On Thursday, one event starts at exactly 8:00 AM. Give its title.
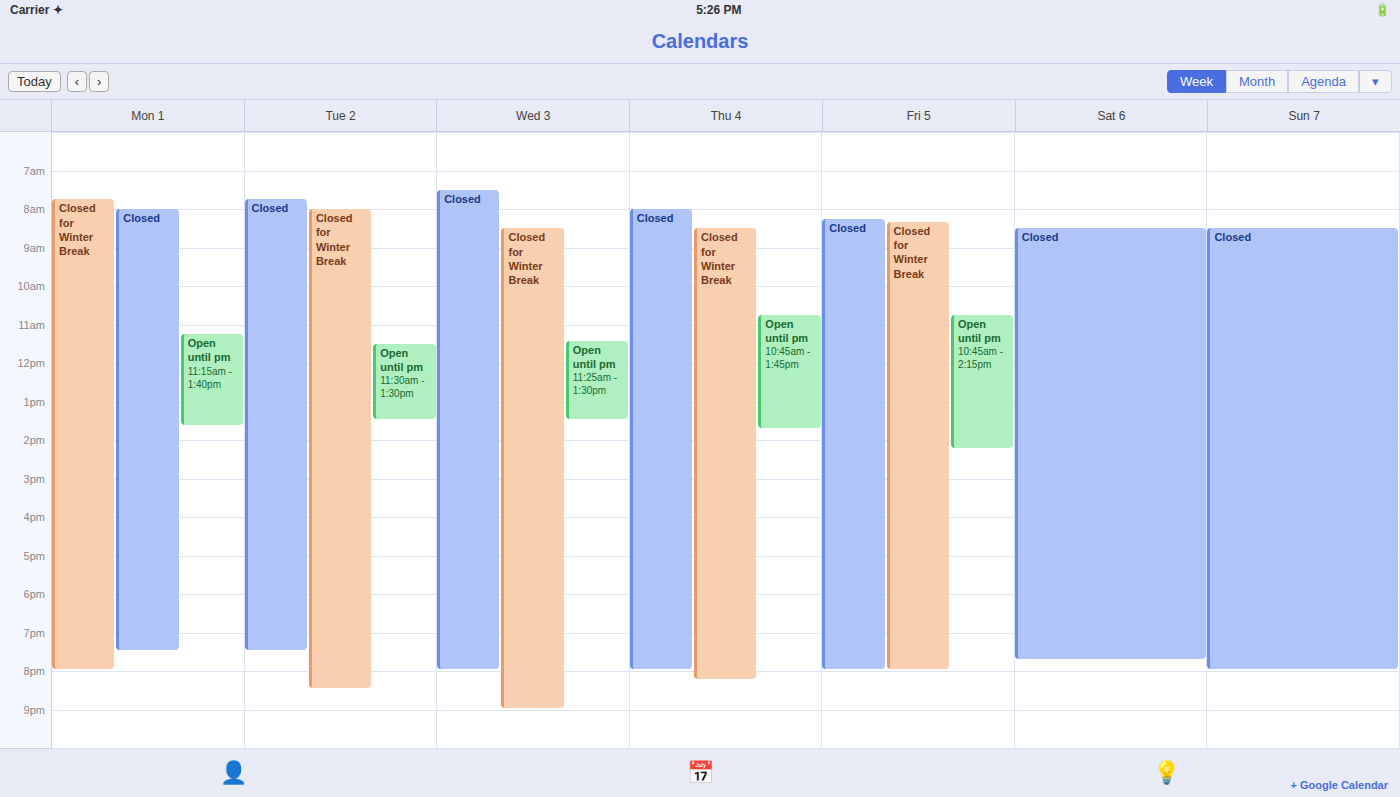
"Closed"